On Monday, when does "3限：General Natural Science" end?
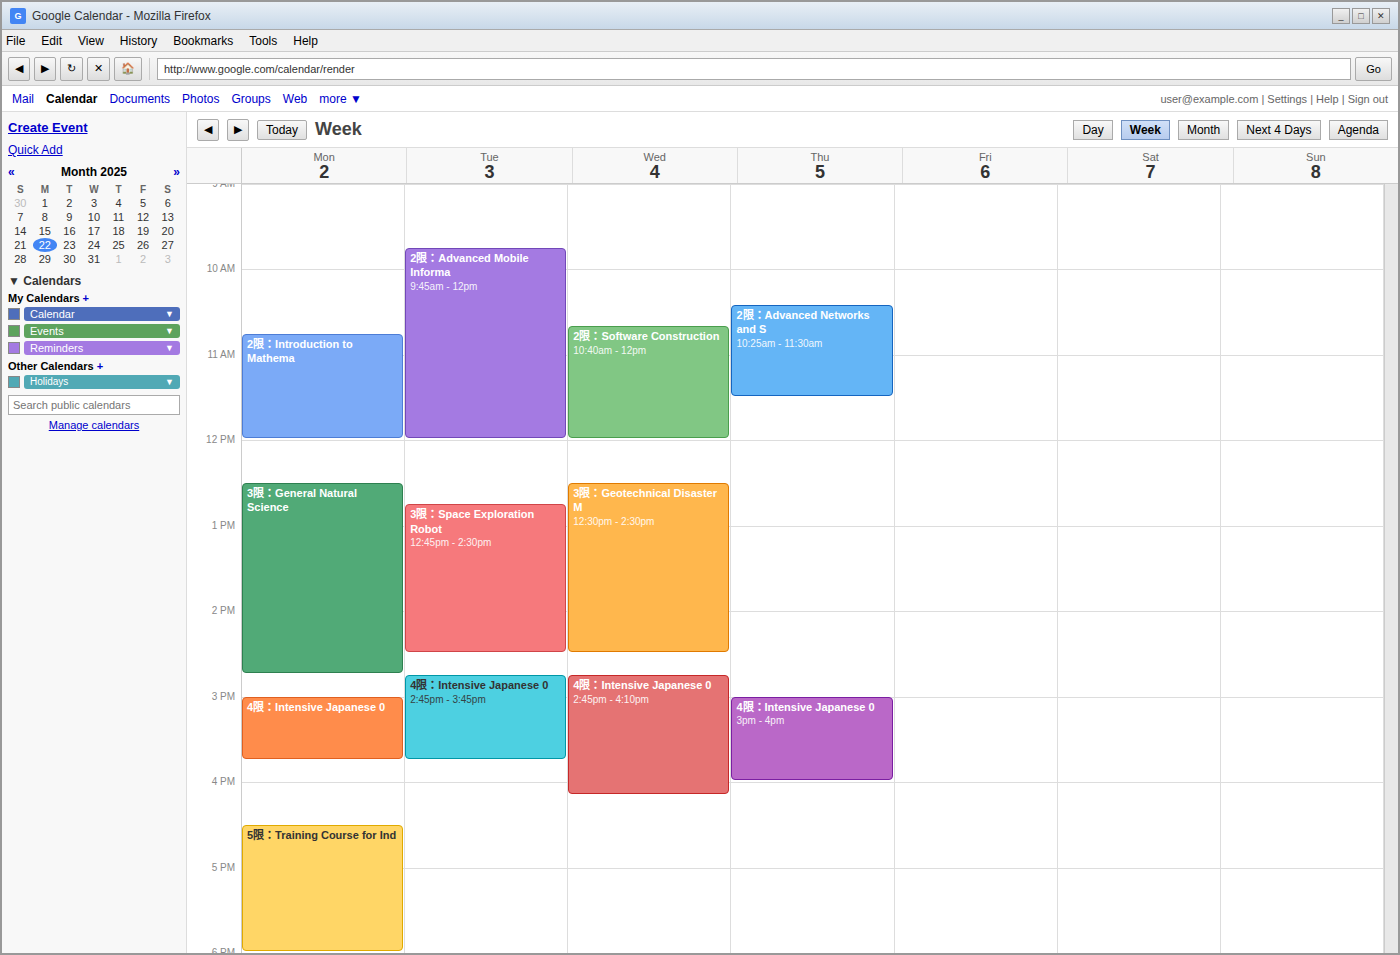
2:45 PM